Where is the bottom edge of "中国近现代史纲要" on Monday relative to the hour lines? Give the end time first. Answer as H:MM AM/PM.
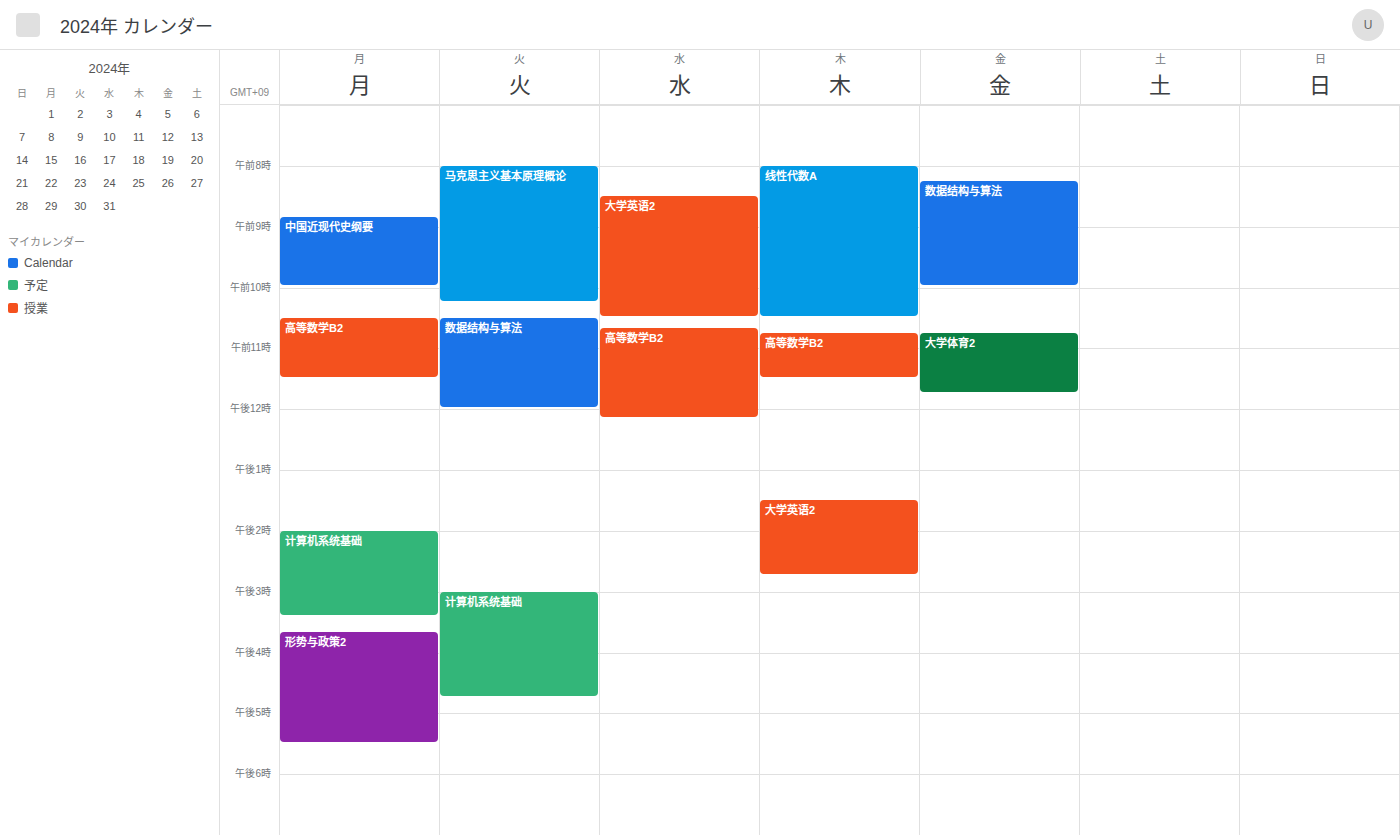
10:00 AM -- exactly on the 10 AM line.